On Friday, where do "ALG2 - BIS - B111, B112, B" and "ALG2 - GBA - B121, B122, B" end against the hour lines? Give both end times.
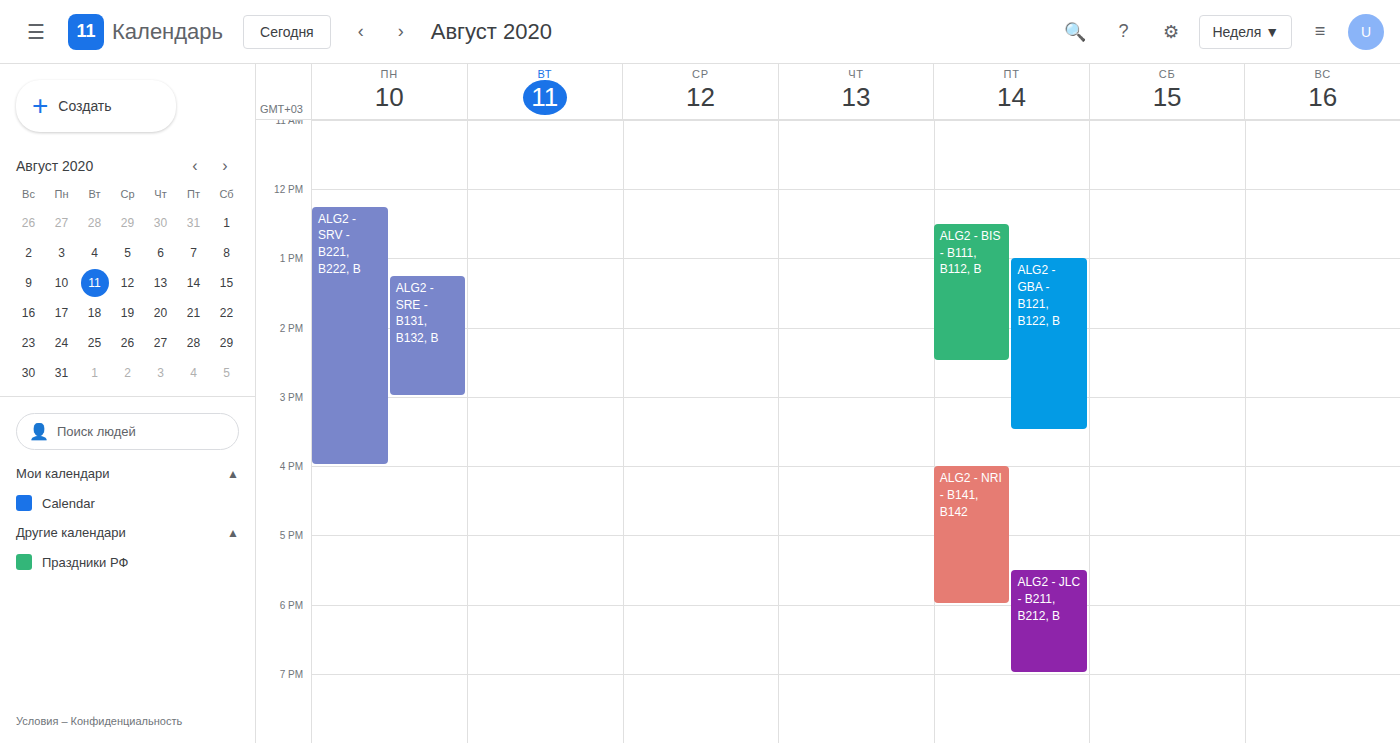
"ALG2 - BIS - B111, B112, B": 2:30 PM, halfway between the 2 PM and 3 PM lines. "ALG2 - GBA - B121, B122, B": 3:30 PM, halfway between the 3 PM and 4 PM lines.